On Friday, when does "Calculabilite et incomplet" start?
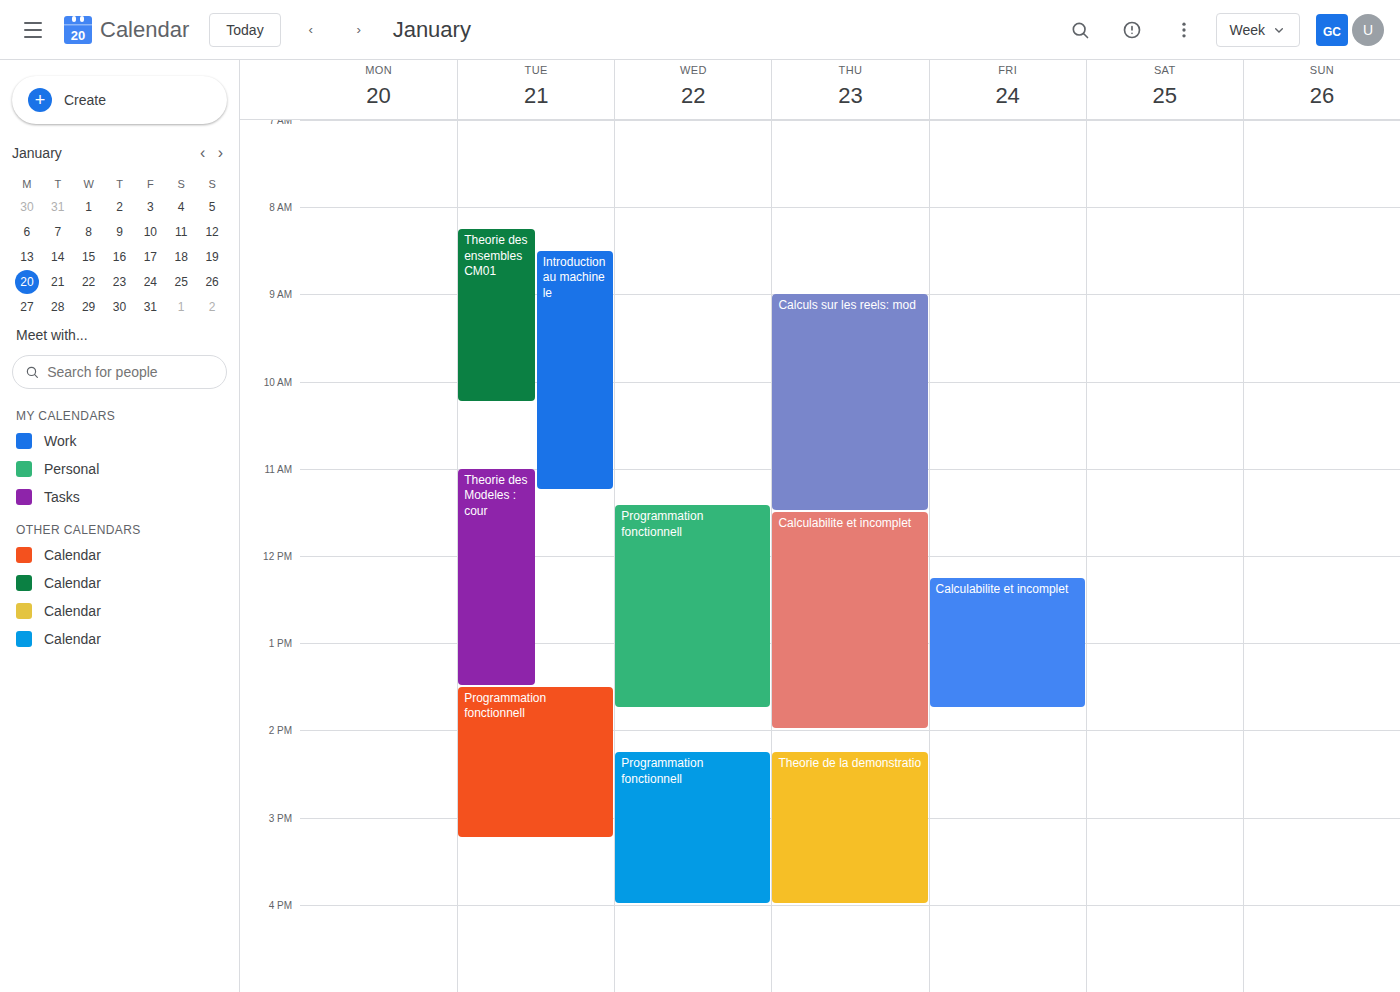
12:15 PM